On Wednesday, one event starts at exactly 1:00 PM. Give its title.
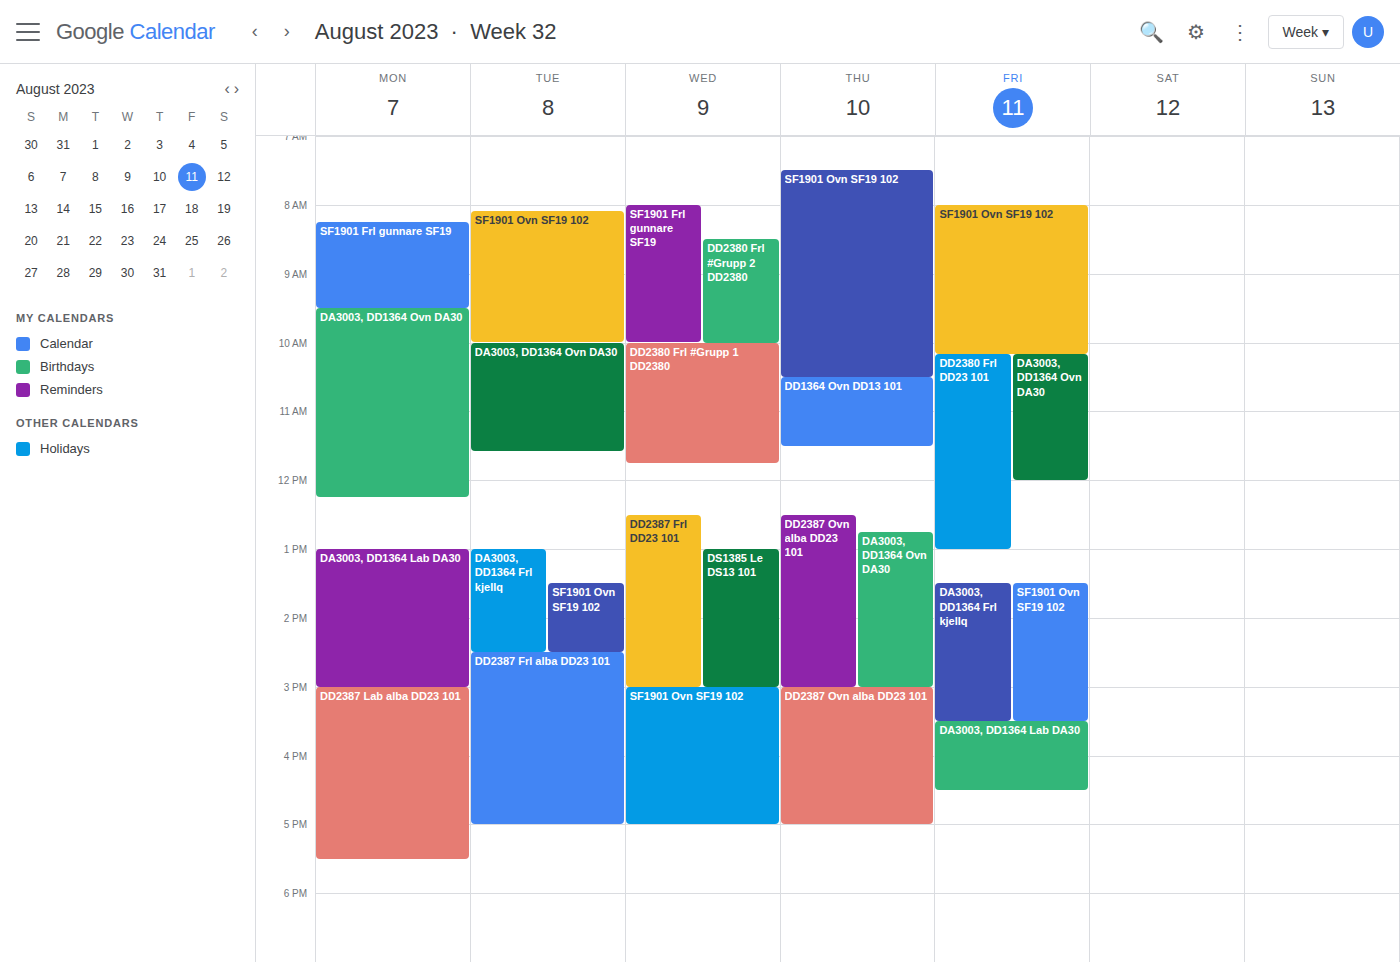
"DS1385 Le DS13 101"